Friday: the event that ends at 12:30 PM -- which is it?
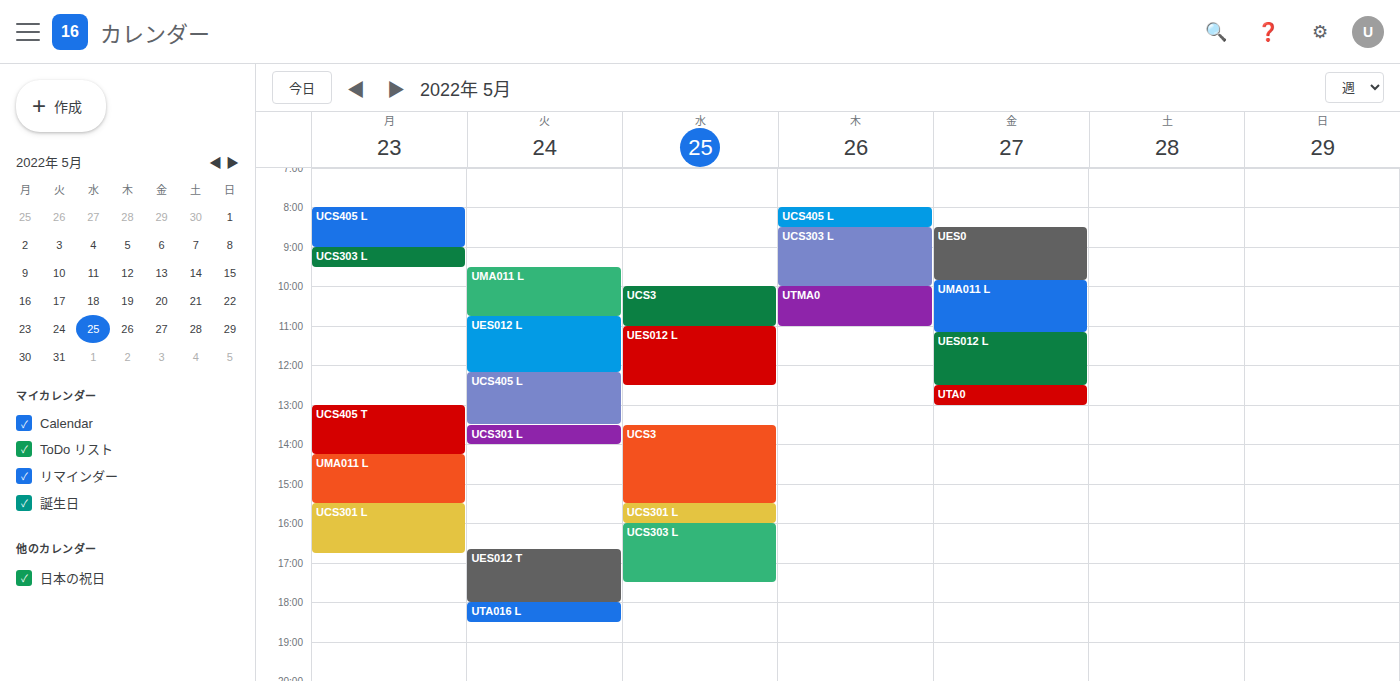
"UES012 L"